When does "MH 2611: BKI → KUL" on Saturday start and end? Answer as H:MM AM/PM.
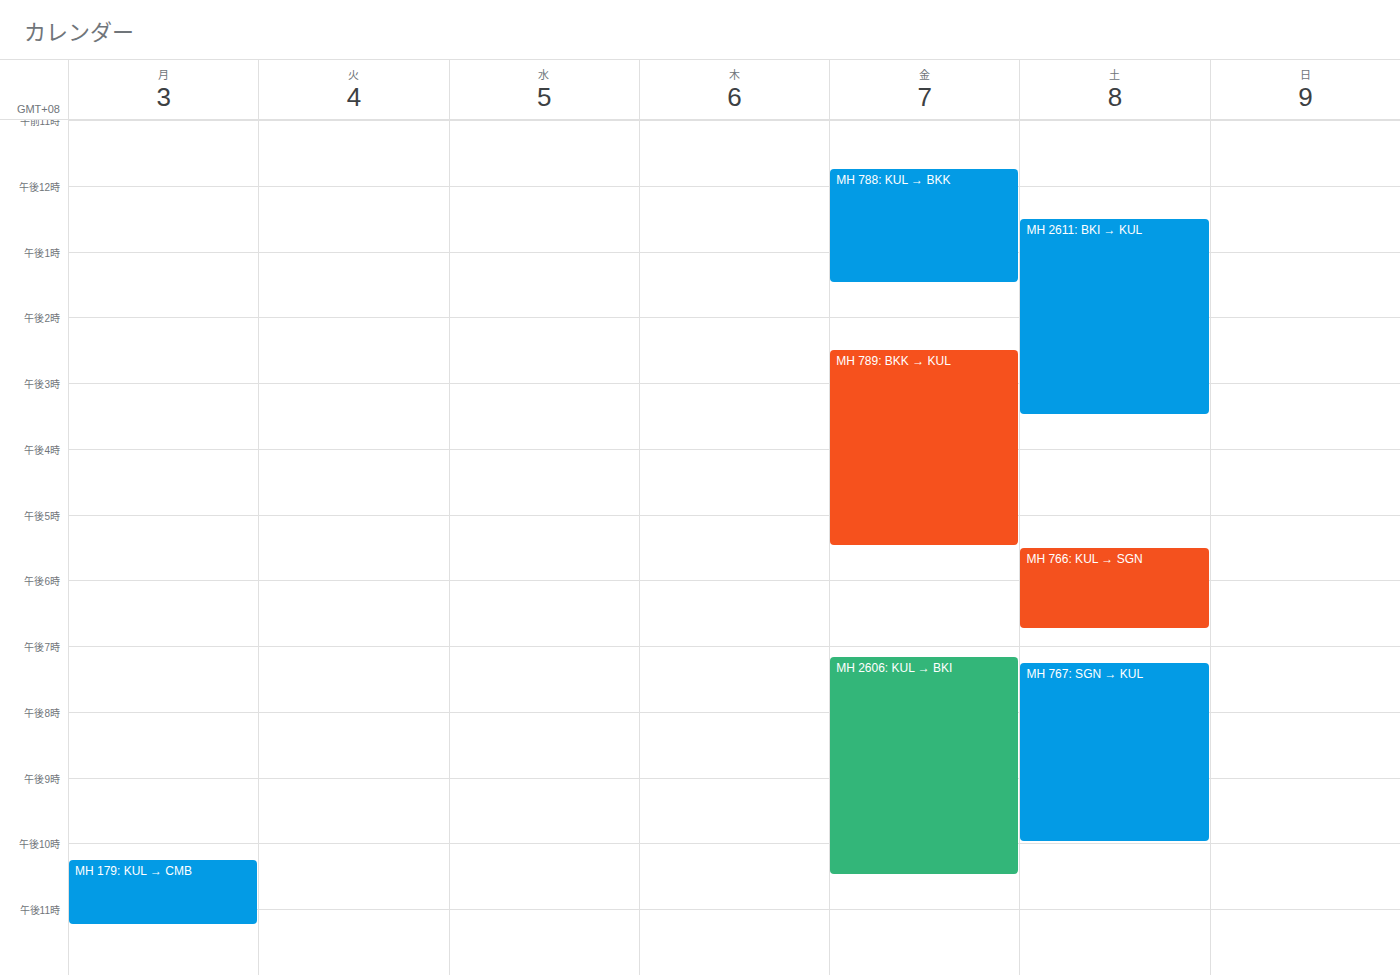
12:30 PM to 3:30 PM